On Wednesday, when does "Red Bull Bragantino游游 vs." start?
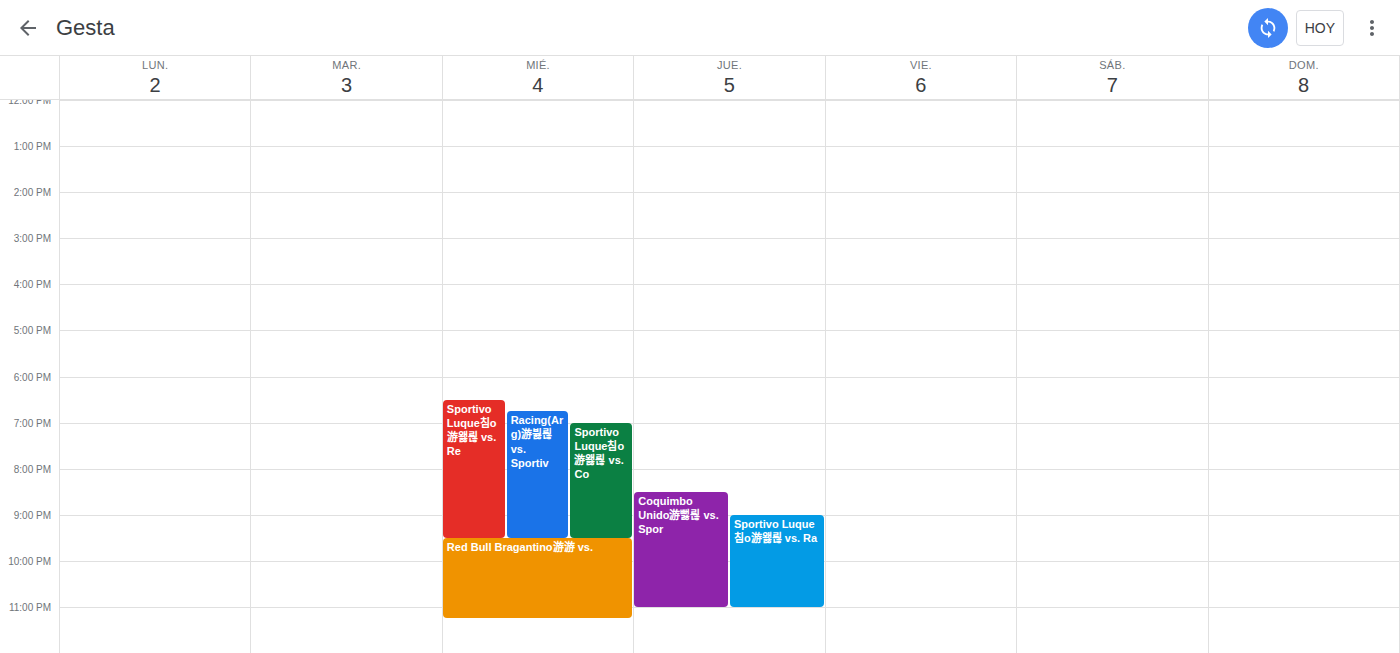
9:30 PM